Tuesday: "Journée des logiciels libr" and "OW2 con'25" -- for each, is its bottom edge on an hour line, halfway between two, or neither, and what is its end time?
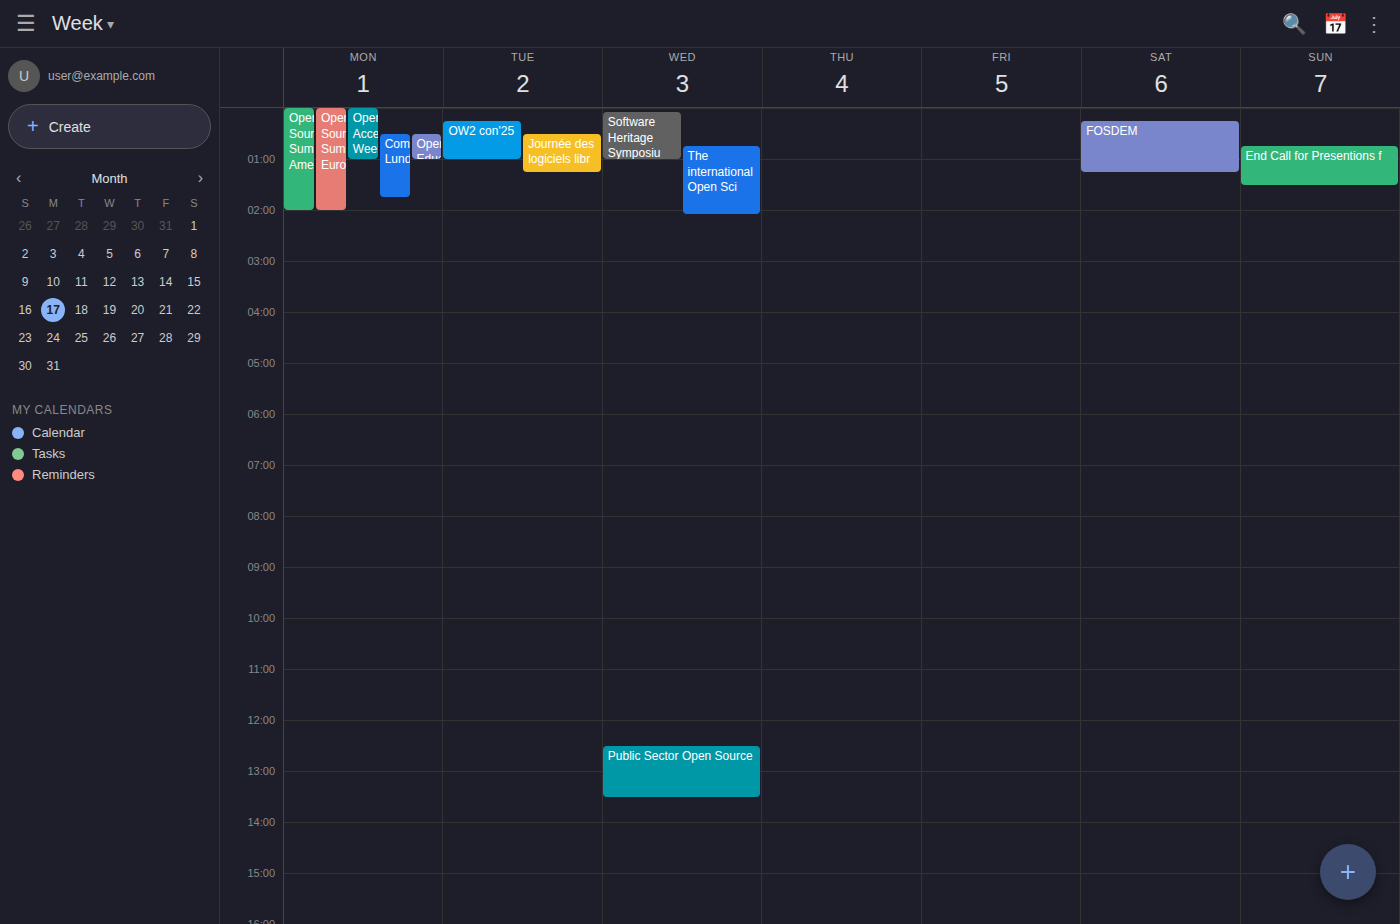
"Journée des logiciels libr": 1:15 AM, neither: a quarter of the way from the 1 AM line to the 2 AM line. "OW2 con'25": 1:00 AM, exactly on the 1 AM line.